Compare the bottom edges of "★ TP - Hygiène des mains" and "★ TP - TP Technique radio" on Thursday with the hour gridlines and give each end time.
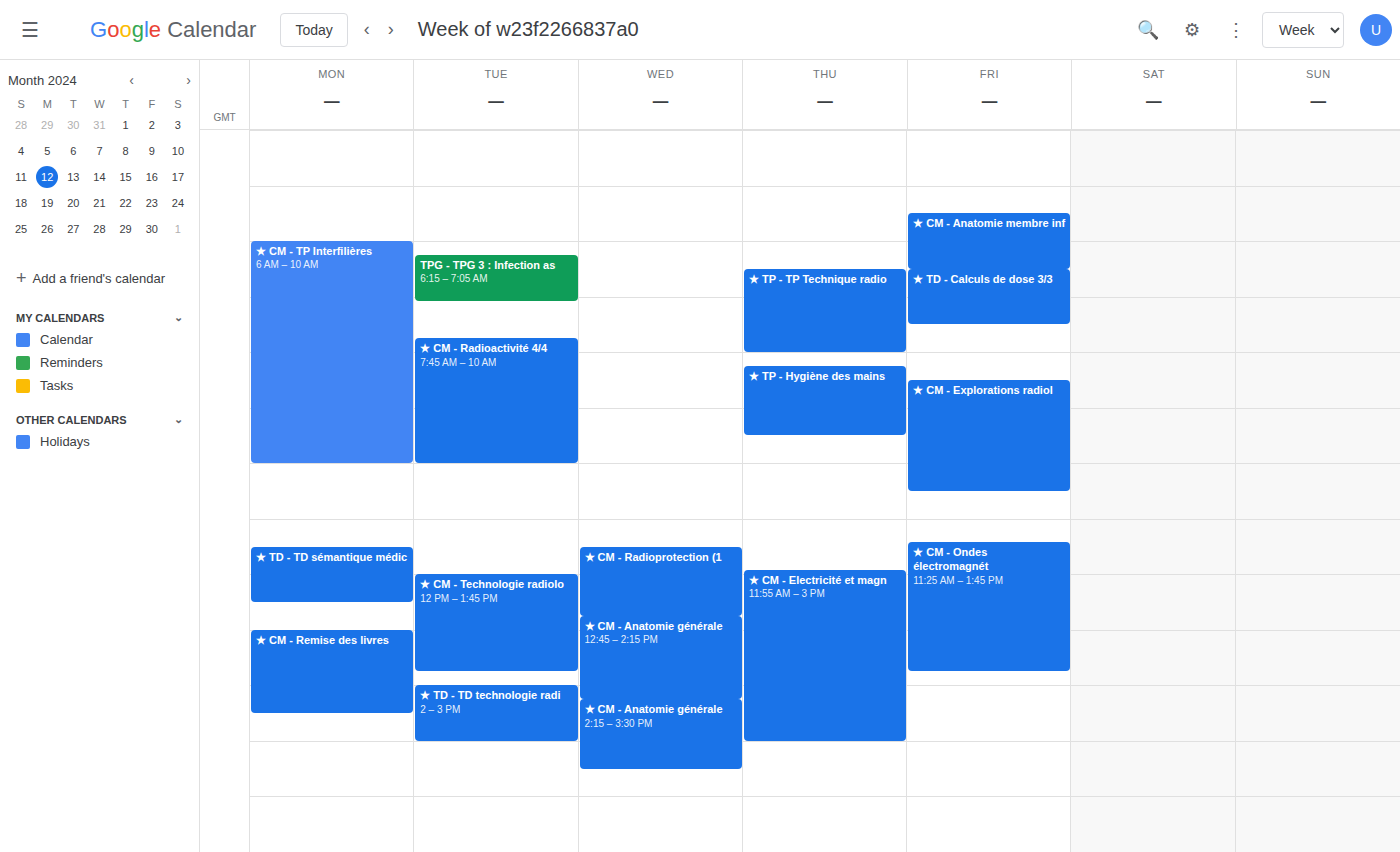
"★ TP - Hygiène des mains": 9:30 AM, halfway between the 9 AM and 10 AM lines. "★ TP - TP Technique radio": 8:00 AM, exactly on the 8 AM line.